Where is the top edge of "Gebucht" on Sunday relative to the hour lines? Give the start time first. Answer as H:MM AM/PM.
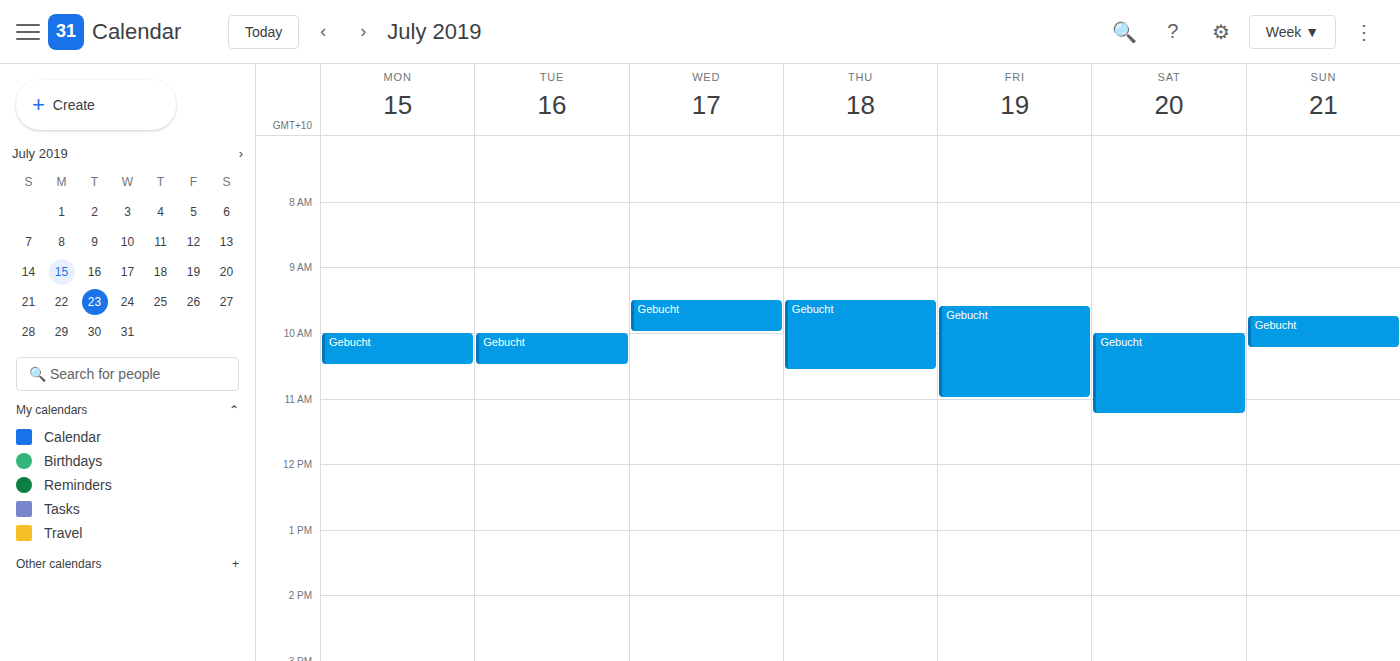
9:45 AM -- neither: three quarters of the way from the 9 AM line to the 10 AM line.